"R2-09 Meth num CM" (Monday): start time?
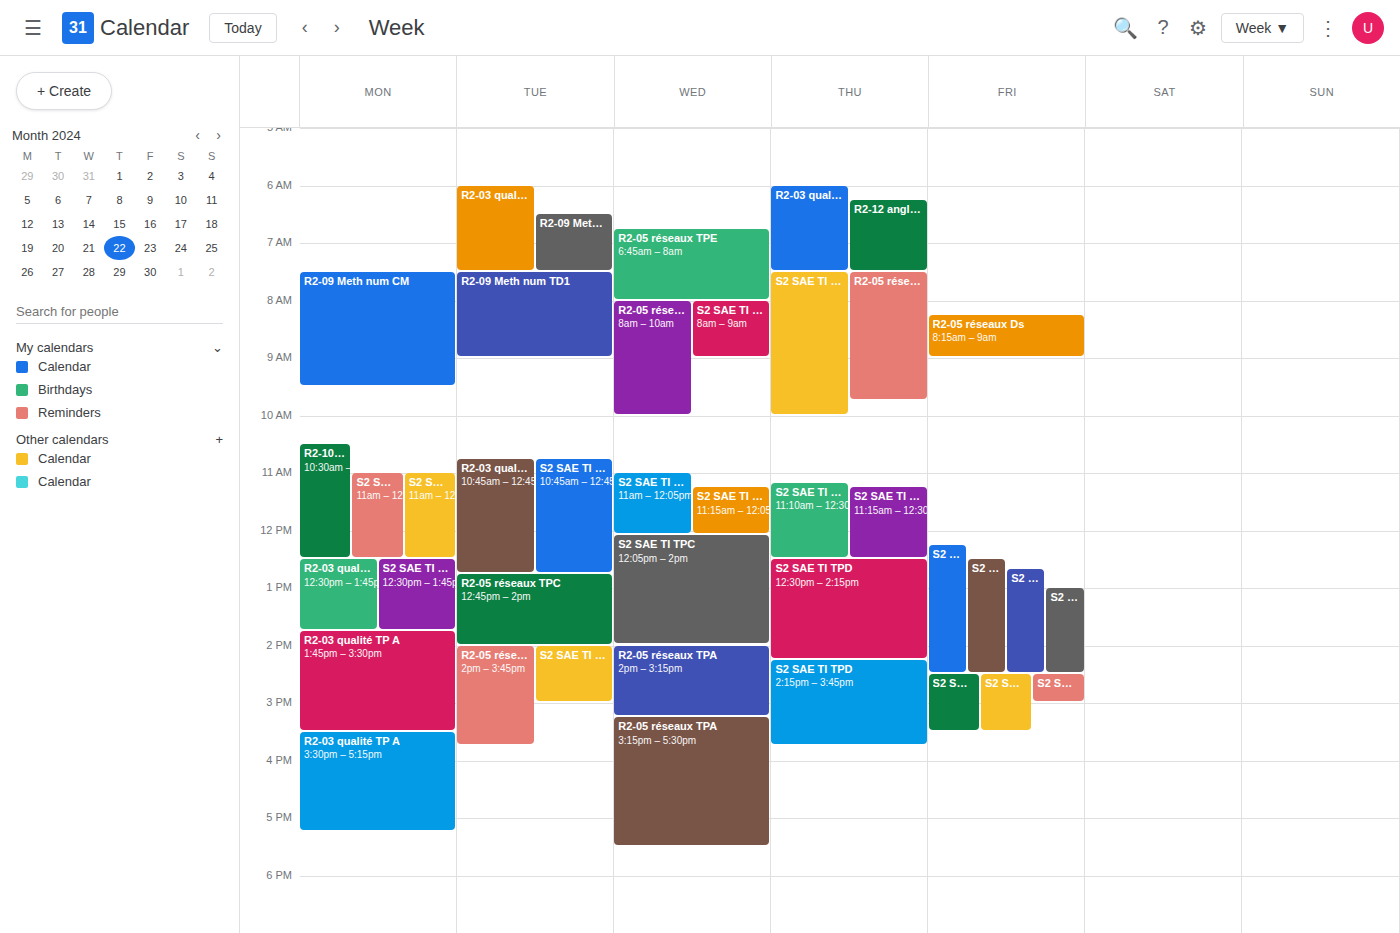
7:30 AM